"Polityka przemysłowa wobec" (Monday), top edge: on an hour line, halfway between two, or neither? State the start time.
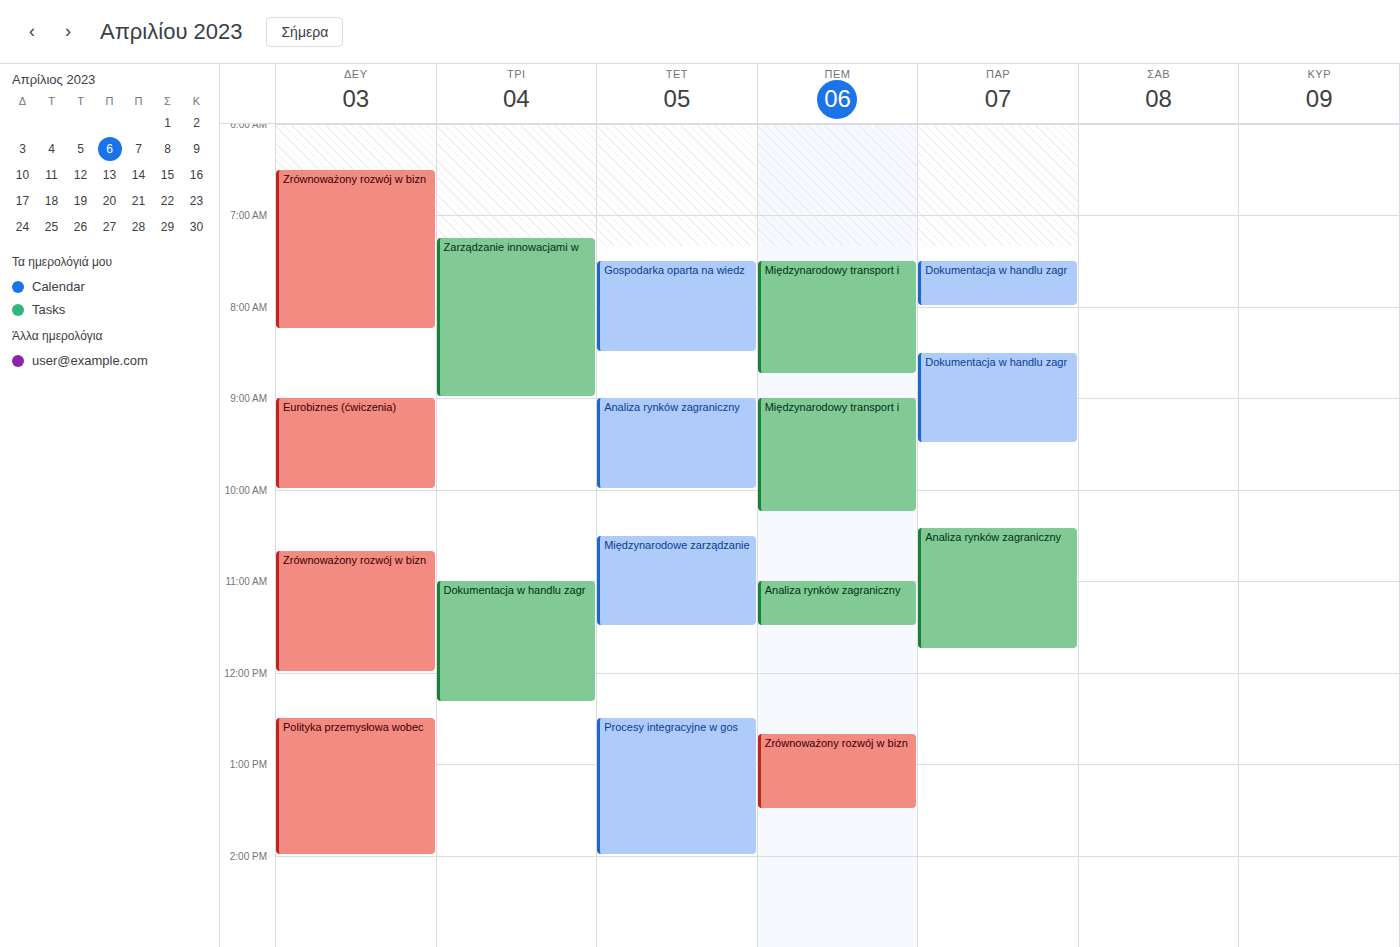
12:30 -- halfway between the 12:00 and 13:00 lines.